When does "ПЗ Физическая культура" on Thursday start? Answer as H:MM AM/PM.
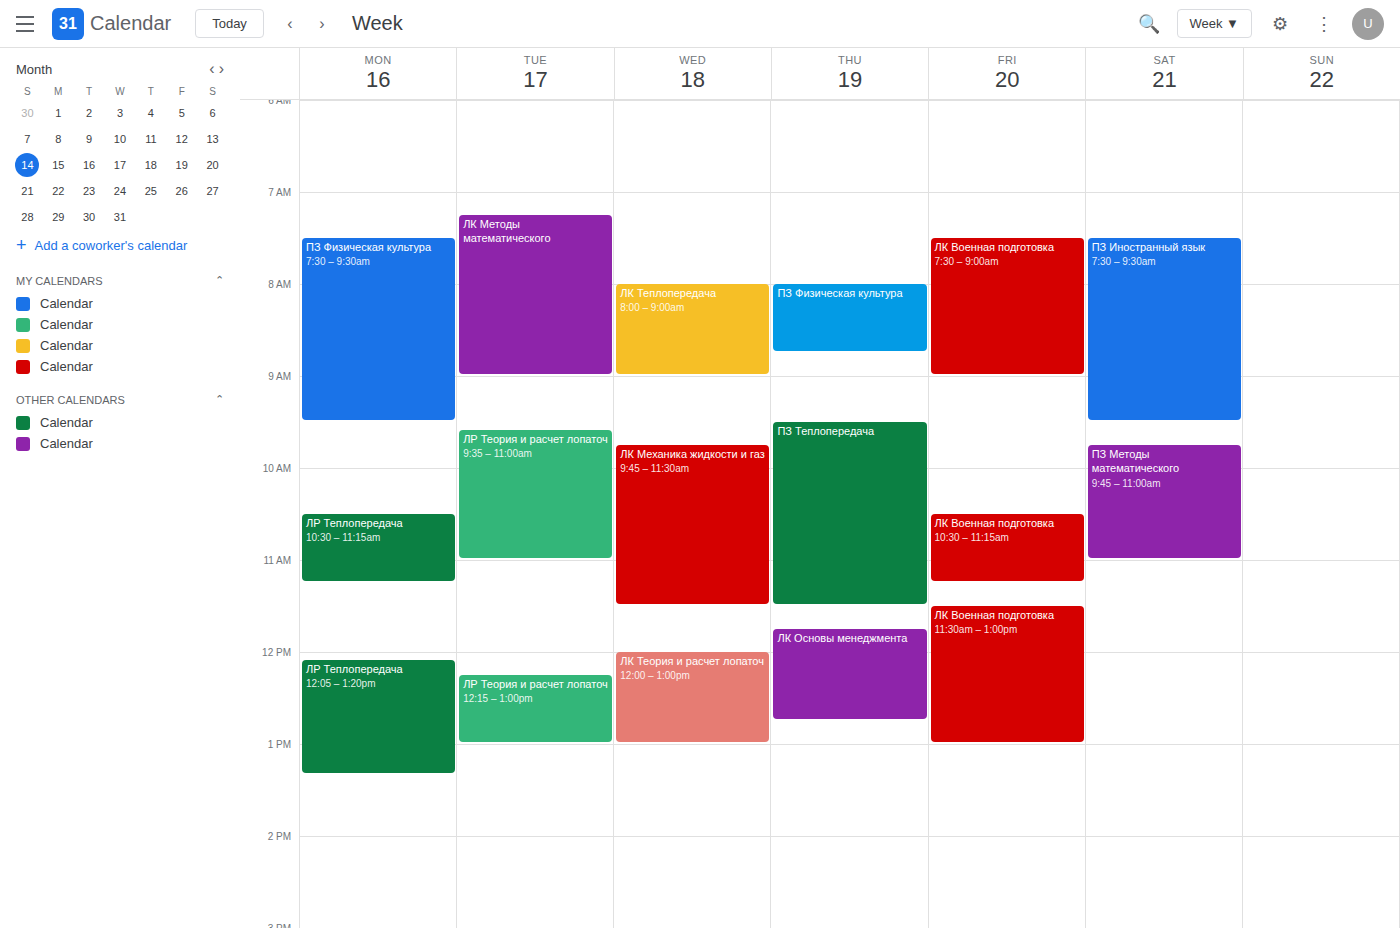
8:00 AM